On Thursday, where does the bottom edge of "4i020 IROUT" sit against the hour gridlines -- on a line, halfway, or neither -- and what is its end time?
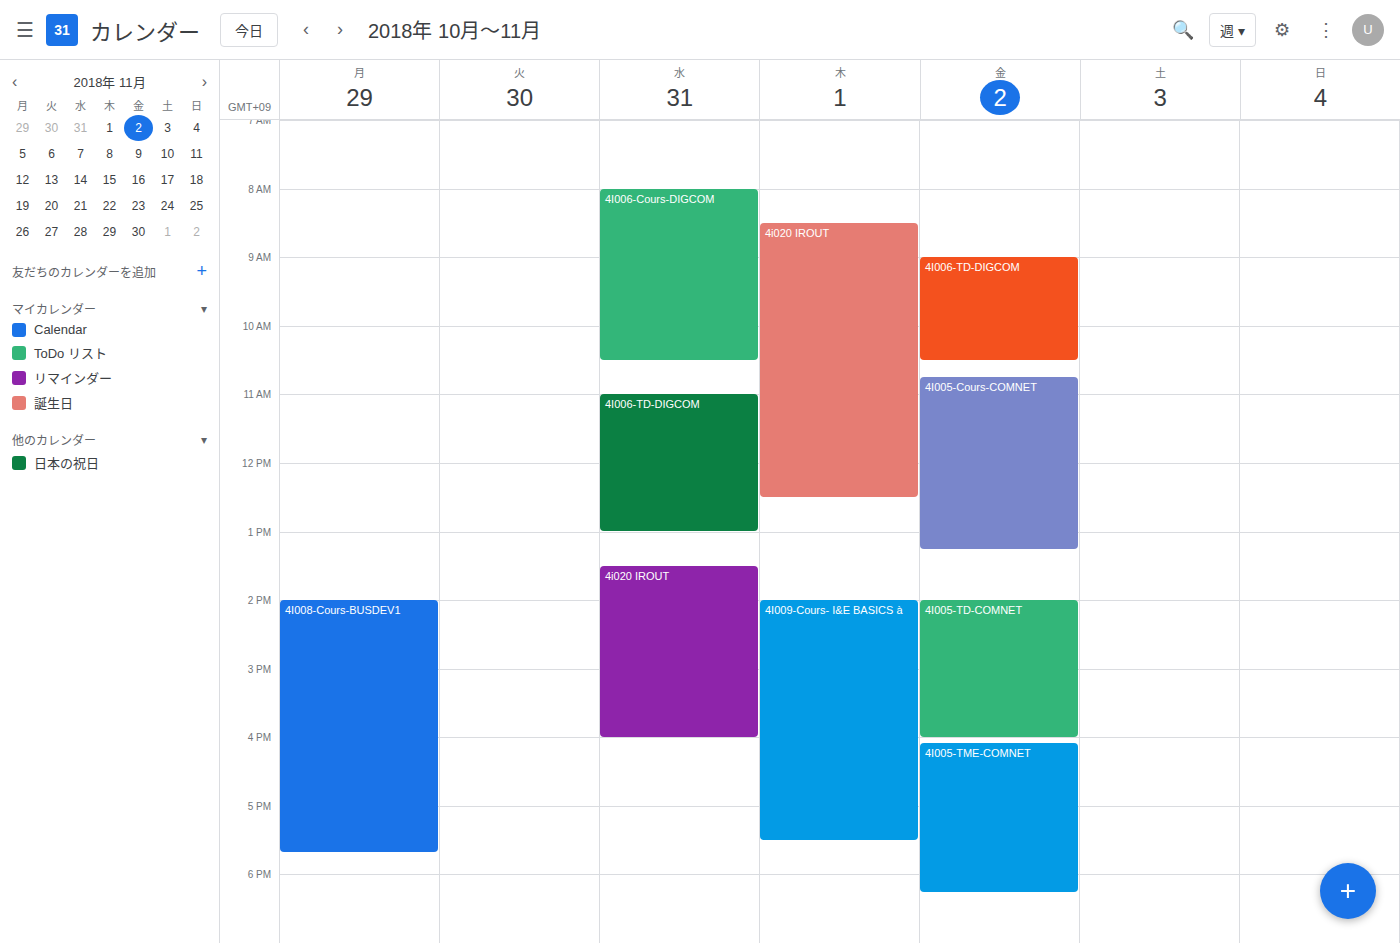
12:30 -- halfway between the 12:00 and 13:00 lines.